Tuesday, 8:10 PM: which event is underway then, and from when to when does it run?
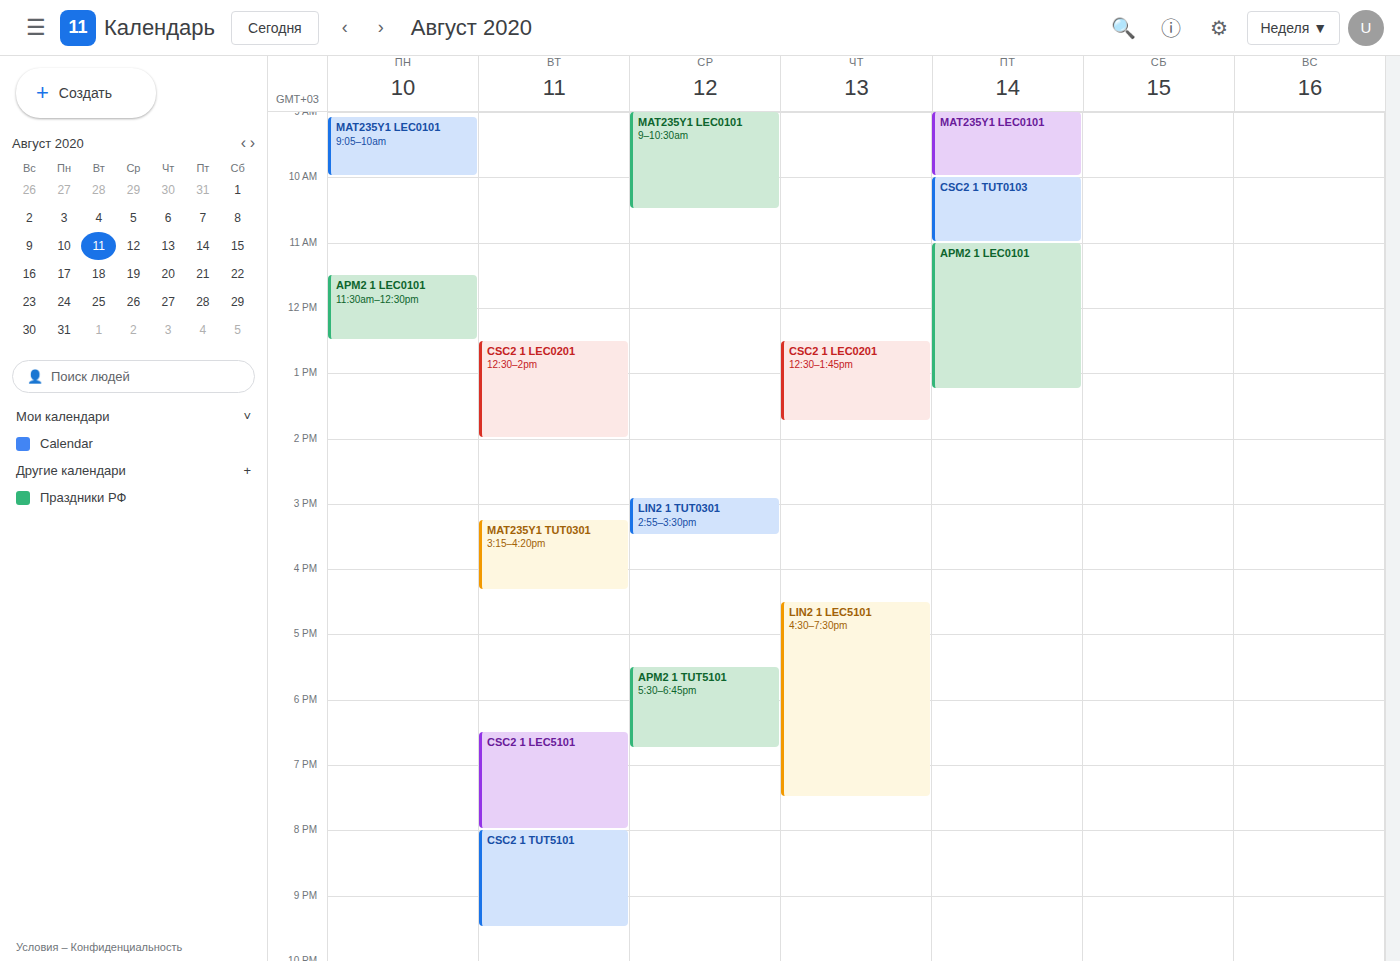
"CSC2 1 TUT5101", 8:00 PM to 9:30 PM